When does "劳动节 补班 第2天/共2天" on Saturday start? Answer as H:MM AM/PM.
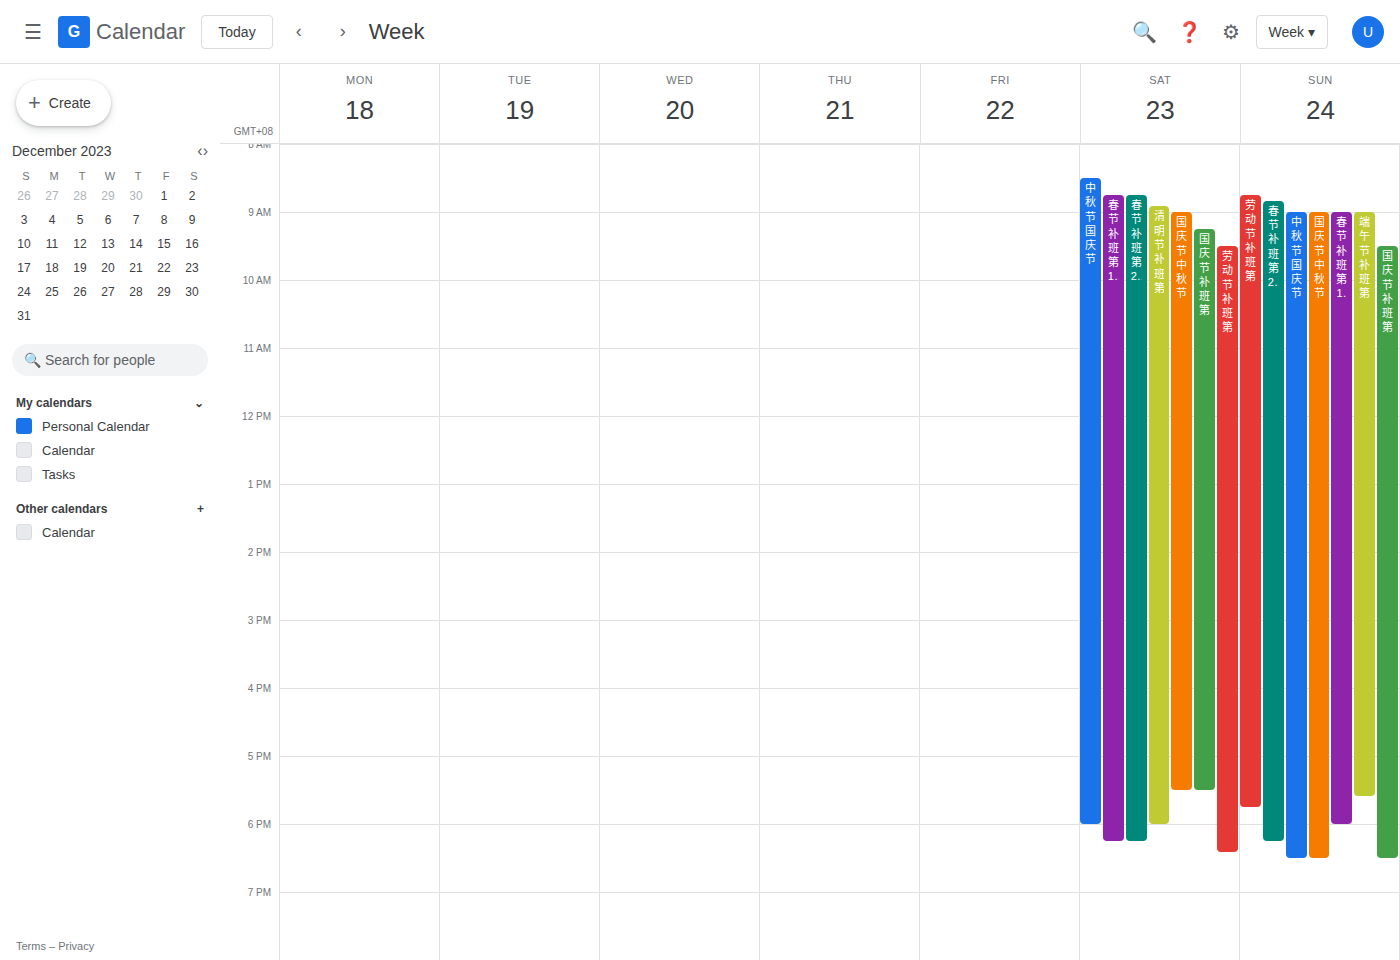
9:30 AM